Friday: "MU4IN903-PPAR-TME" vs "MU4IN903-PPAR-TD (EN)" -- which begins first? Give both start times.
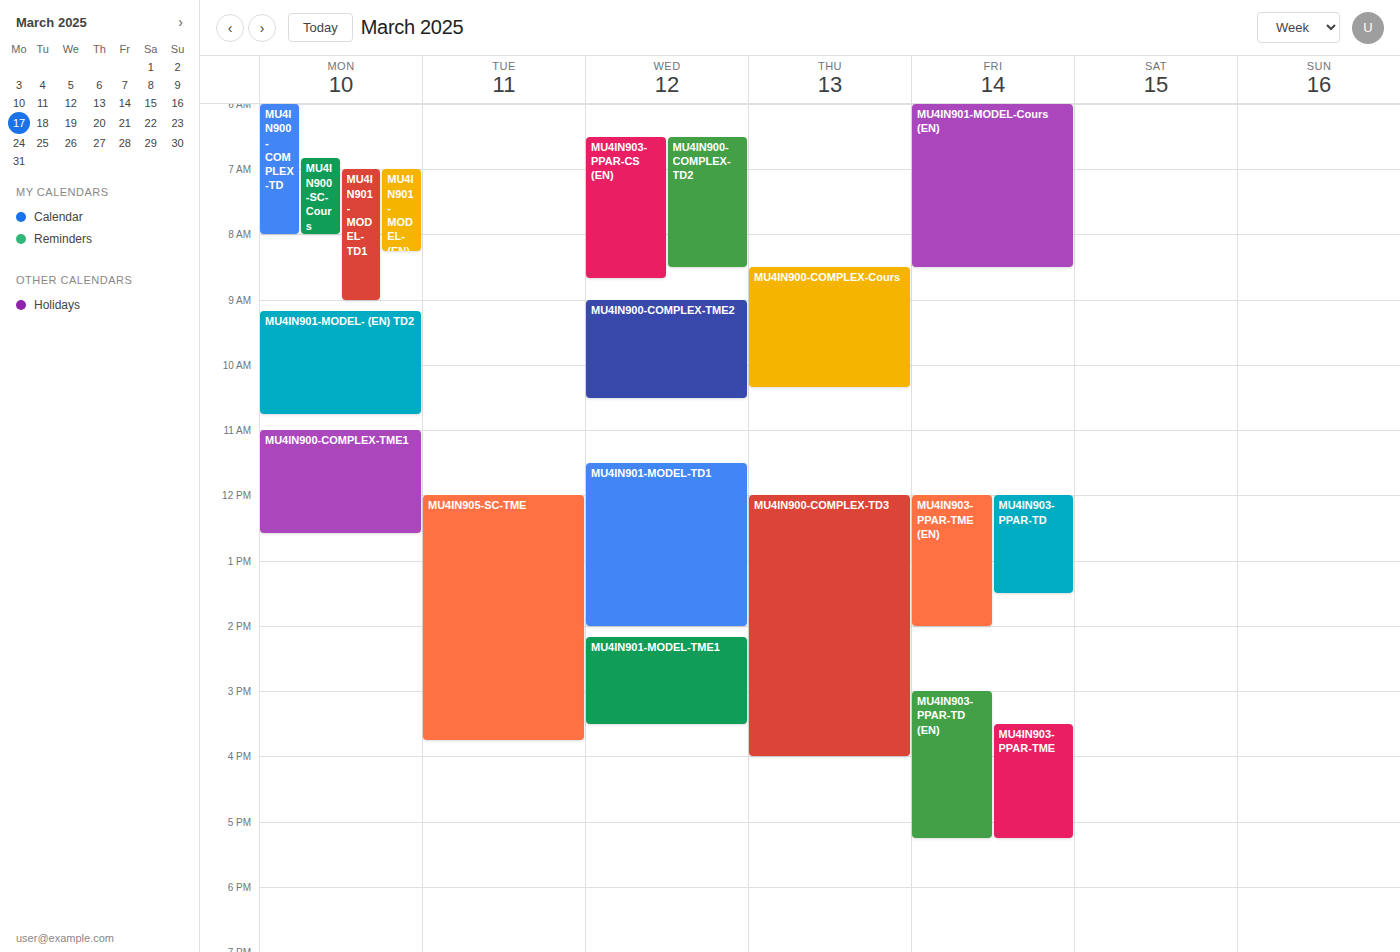
"MU4IN903-PPAR-TD (EN)" 3:00 PM; "MU4IN903-PPAR-TME" 3:30 PM.